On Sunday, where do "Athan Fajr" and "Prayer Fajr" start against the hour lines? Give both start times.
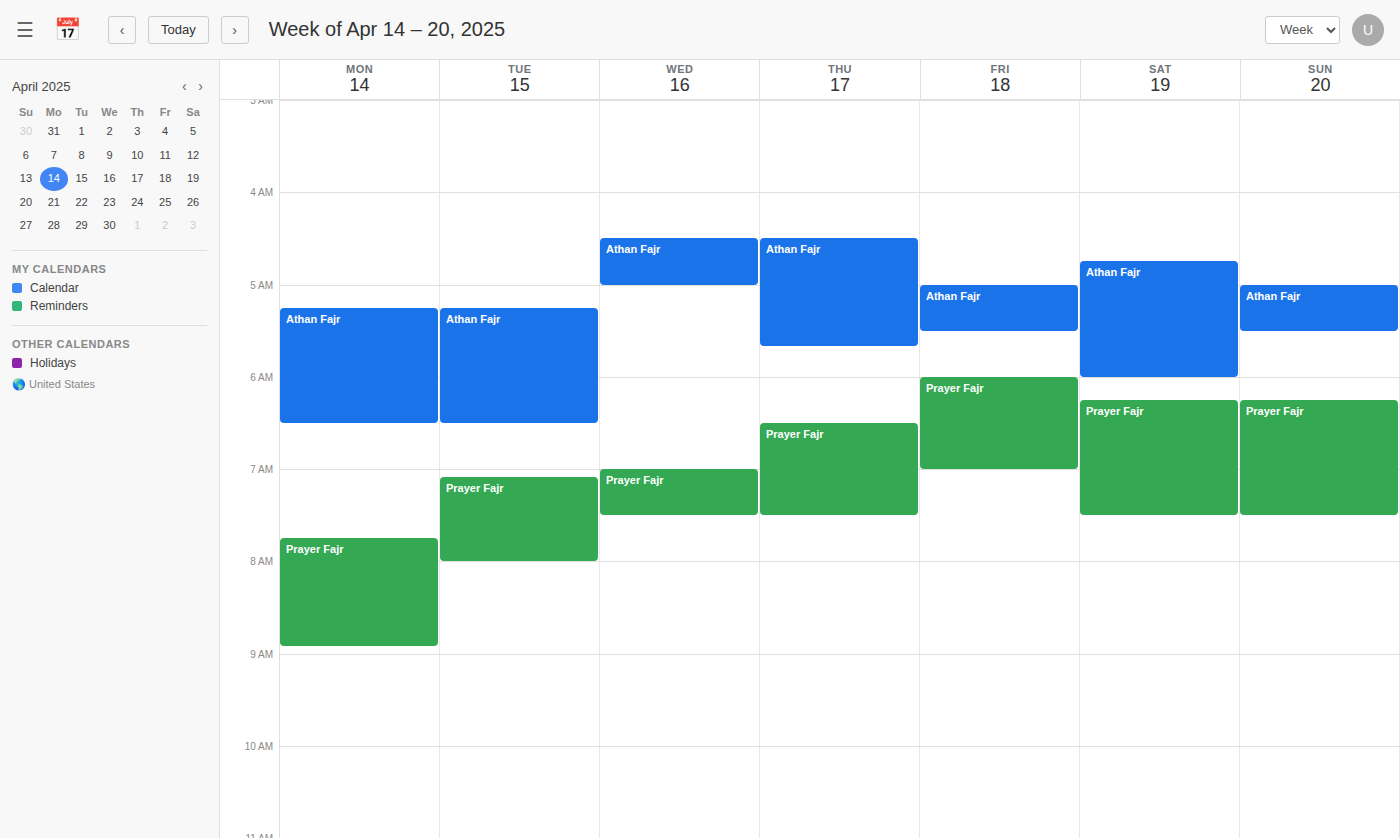
"Athan Fajr": 5:00 AM, exactly on the 5 AM line. "Prayer Fajr": 6:15 AM, neither: a quarter of the way from the 6 AM line to the 7 AM line.